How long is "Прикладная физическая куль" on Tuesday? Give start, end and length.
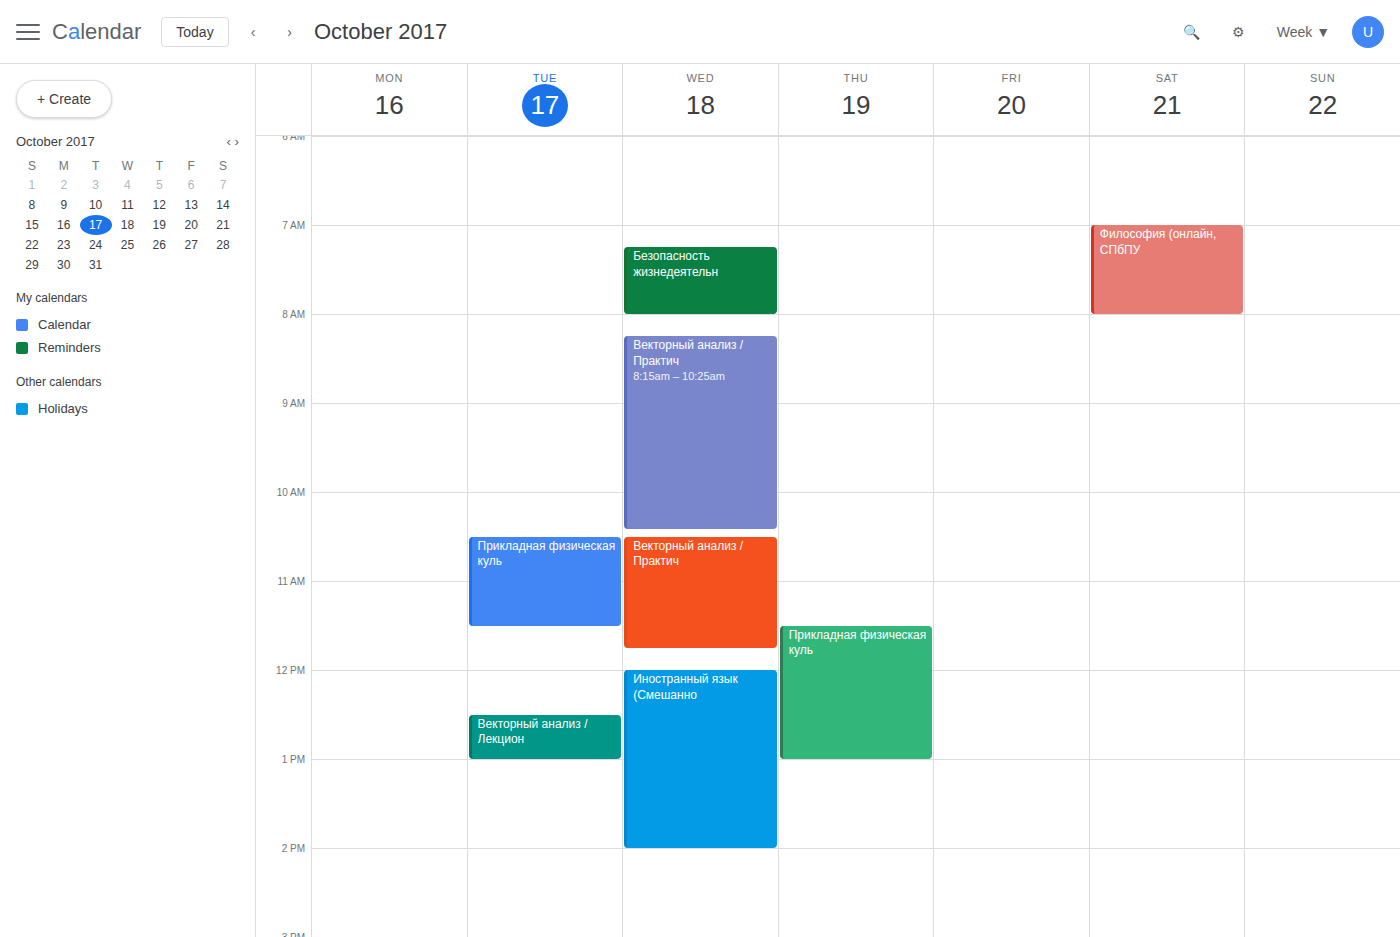
10:30 AM to 11:30 AM, 1 hour